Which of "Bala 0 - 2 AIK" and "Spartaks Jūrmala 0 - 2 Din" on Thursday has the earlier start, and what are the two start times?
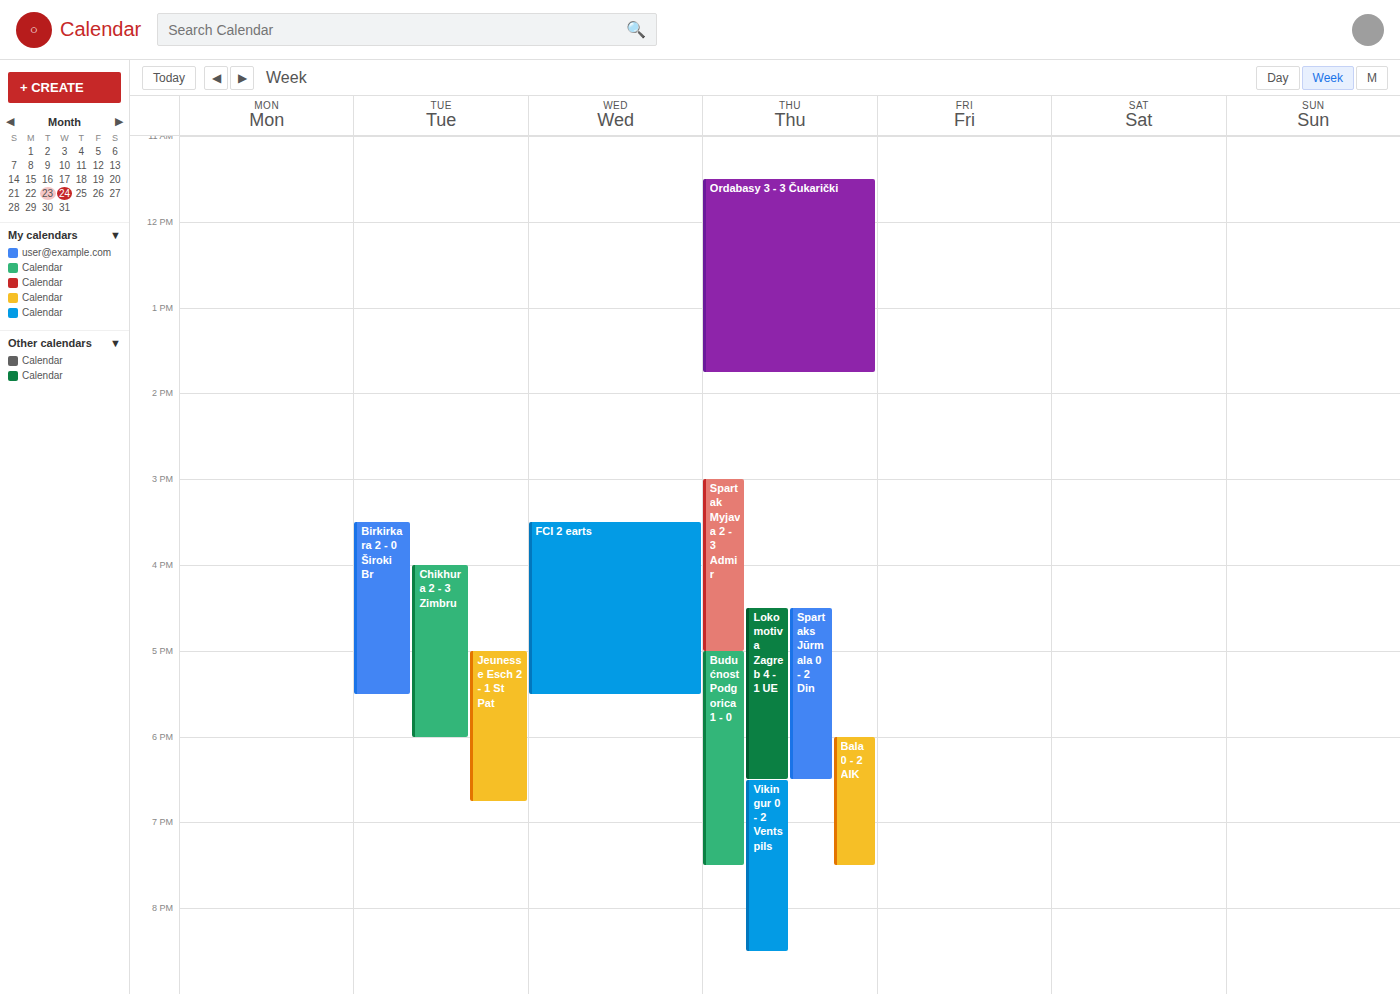
"Spartaks Jūrmala 0 - 2 Din" 4:30 PM; "Bala 0 - 2 AIK" 6:00 PM.